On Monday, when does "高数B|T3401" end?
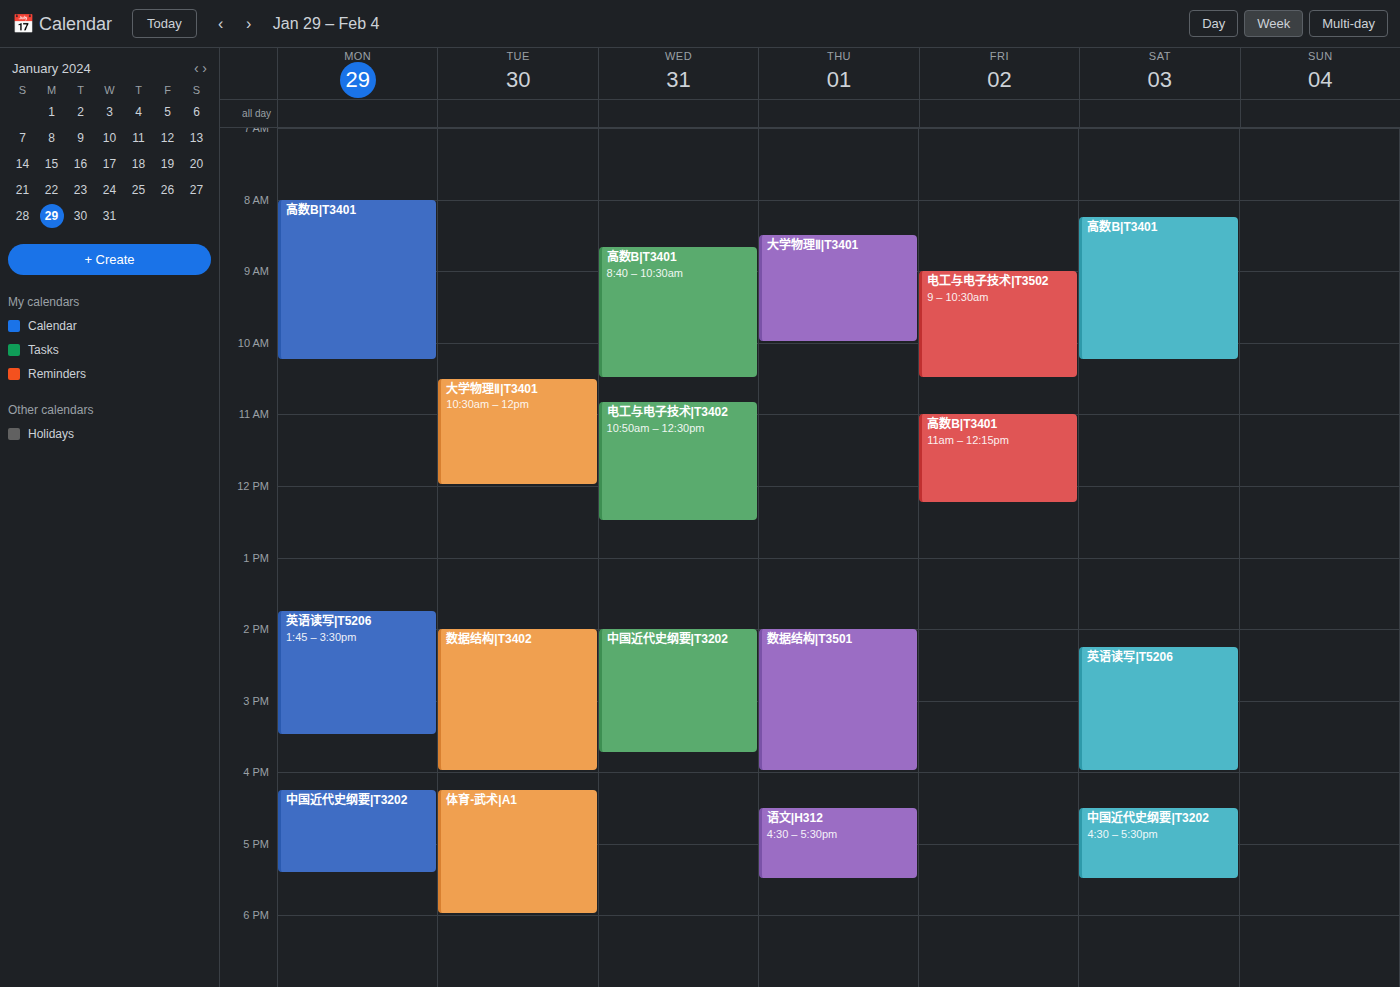
10:15 AM